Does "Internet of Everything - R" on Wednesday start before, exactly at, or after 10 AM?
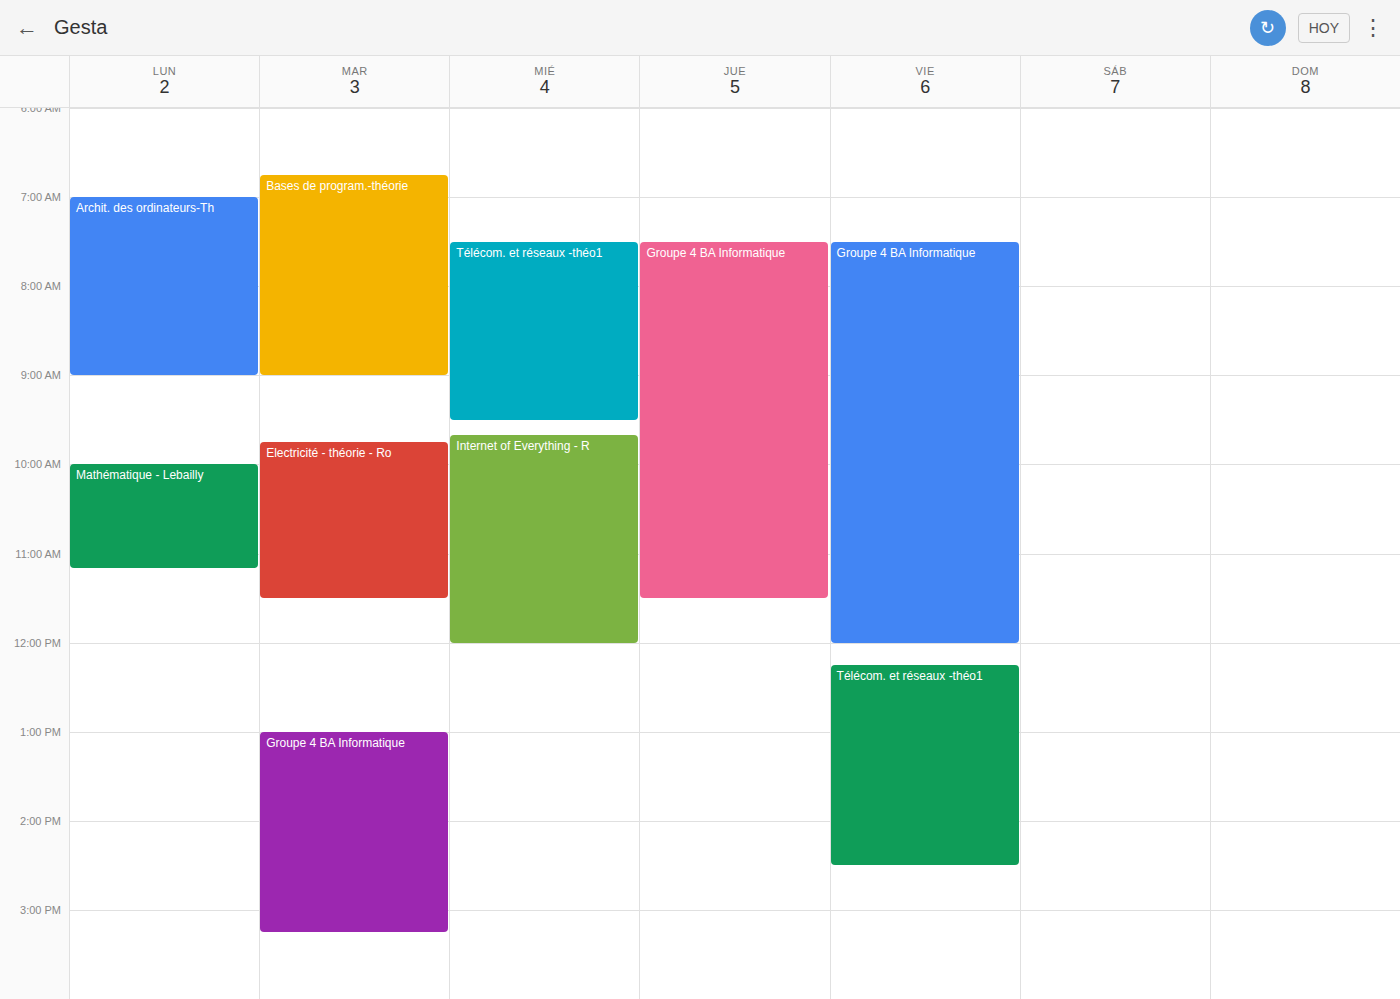
9:40 AM -- before 10 AM, 20 minutes above the 10 AM line.